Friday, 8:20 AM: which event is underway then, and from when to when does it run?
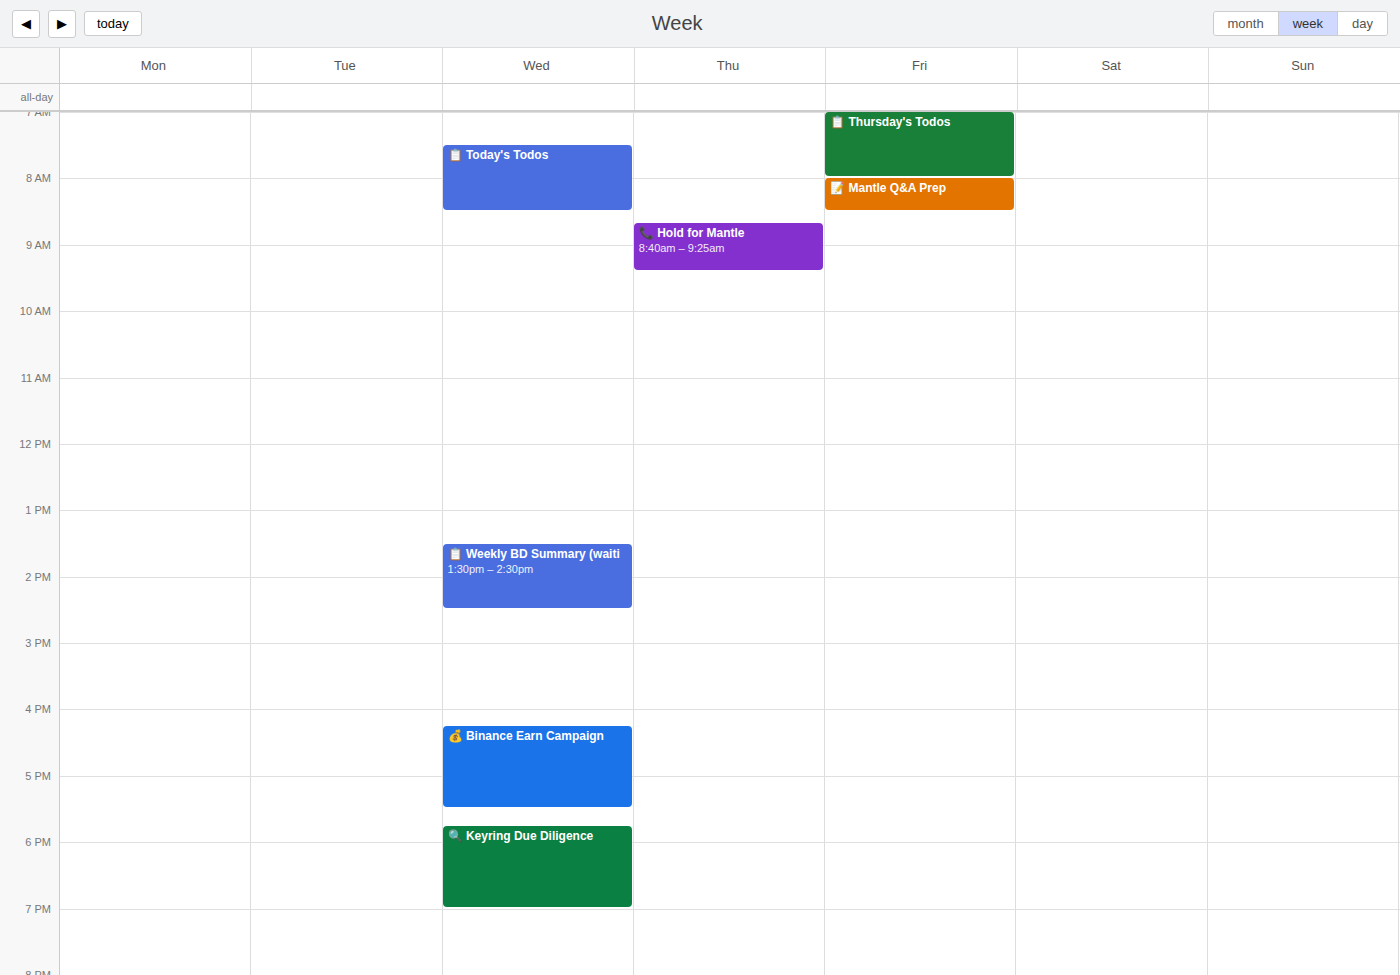
"📝 Mantle Q&A Prep", 8:00 AM to 8:30 AM